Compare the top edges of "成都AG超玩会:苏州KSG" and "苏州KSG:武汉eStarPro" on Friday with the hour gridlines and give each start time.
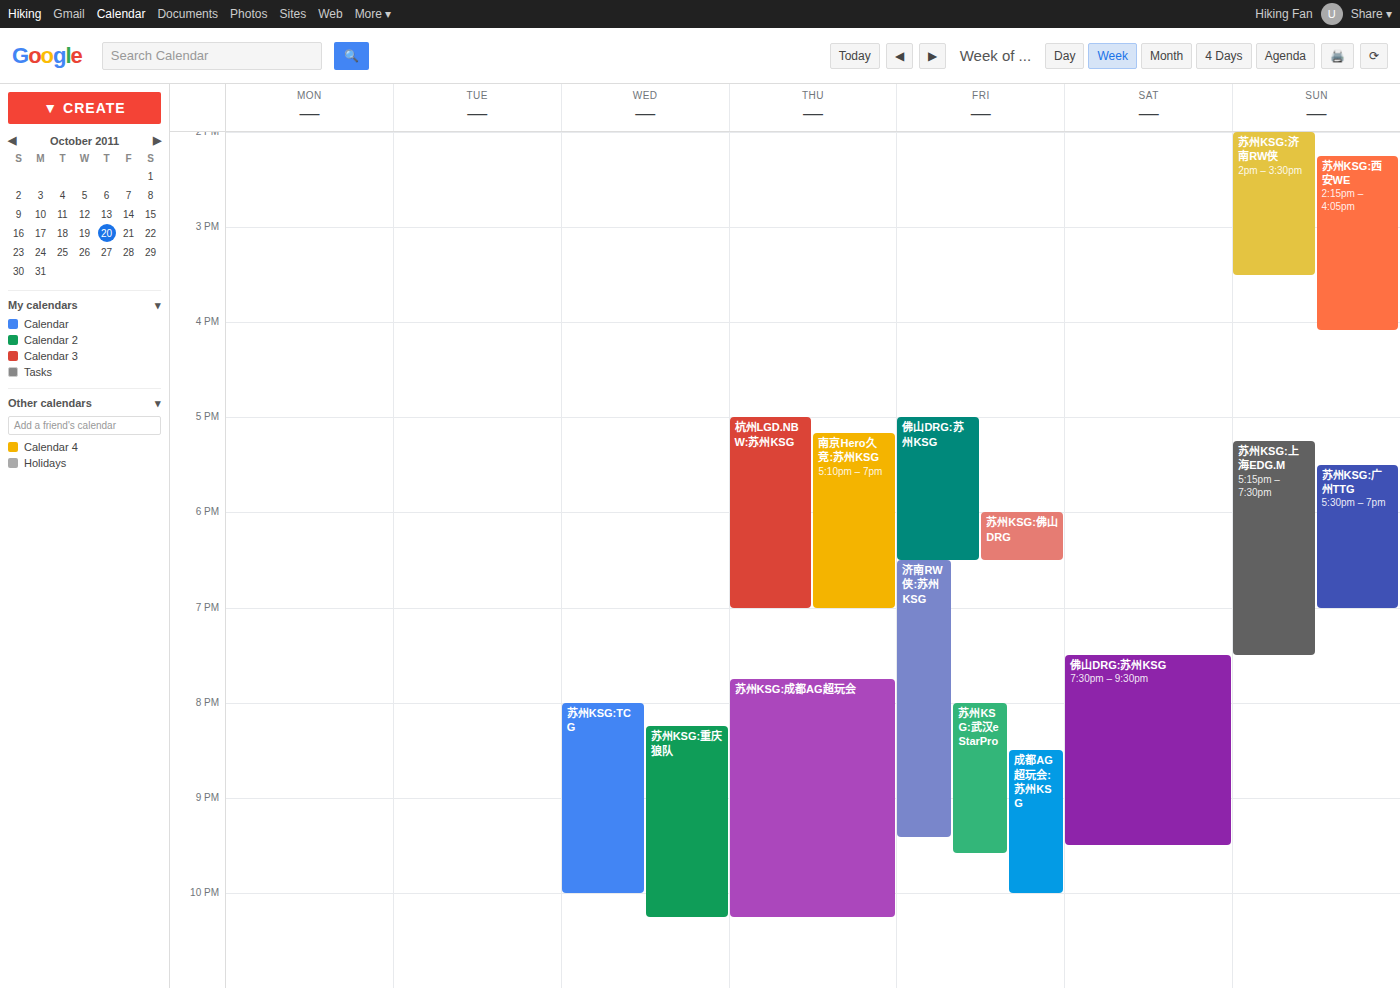
"成都AG超玩会:苏州KSG": 8:30 PM, halfway between the 8 PM and 9 PM lines. "苏州KSG:武汉eStarPro": 8:00 PM, exactly on the 8 PM line.